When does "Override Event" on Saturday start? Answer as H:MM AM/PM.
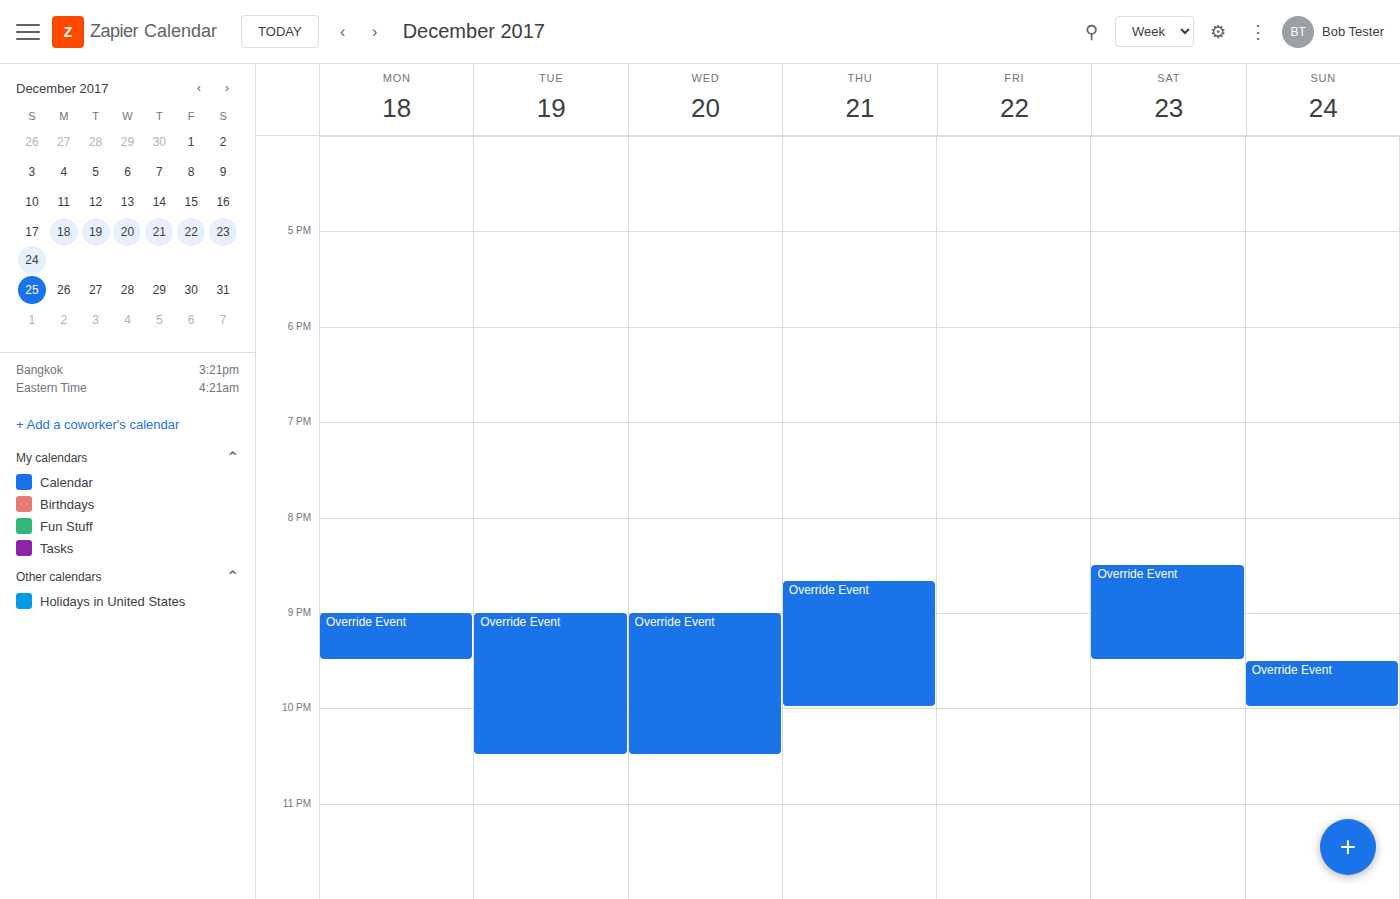
8:30 PM